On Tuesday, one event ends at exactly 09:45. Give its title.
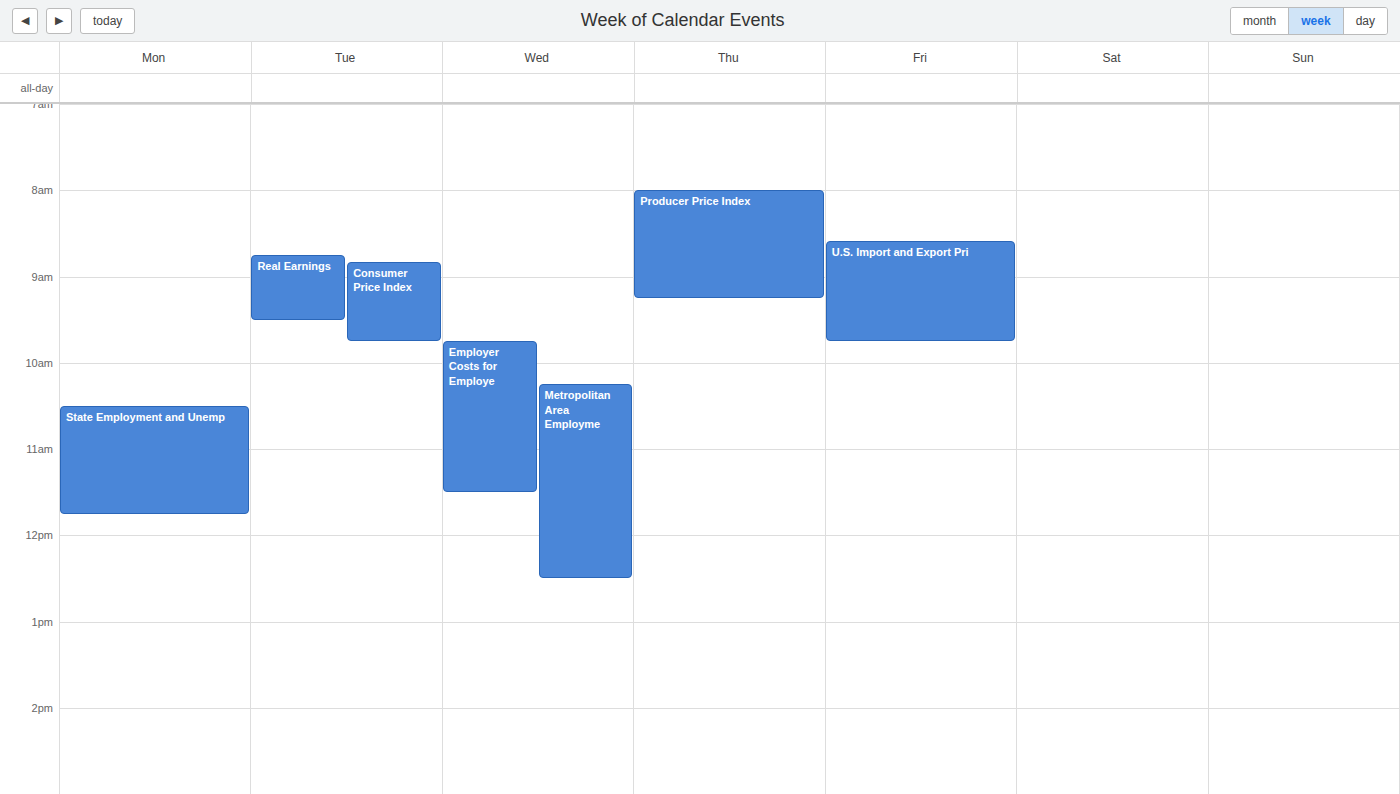
"Consumer Price Index"